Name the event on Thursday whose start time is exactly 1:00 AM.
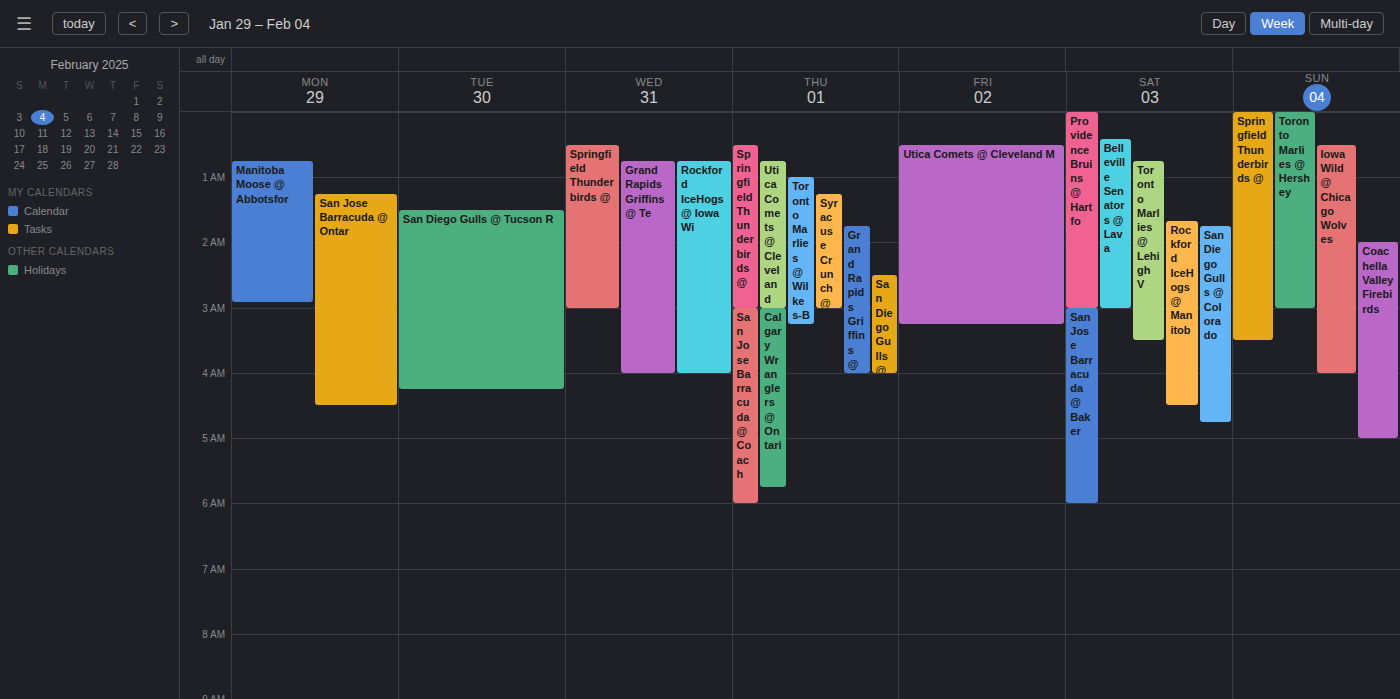
"Toronto Marlies @ Wilkes-B"